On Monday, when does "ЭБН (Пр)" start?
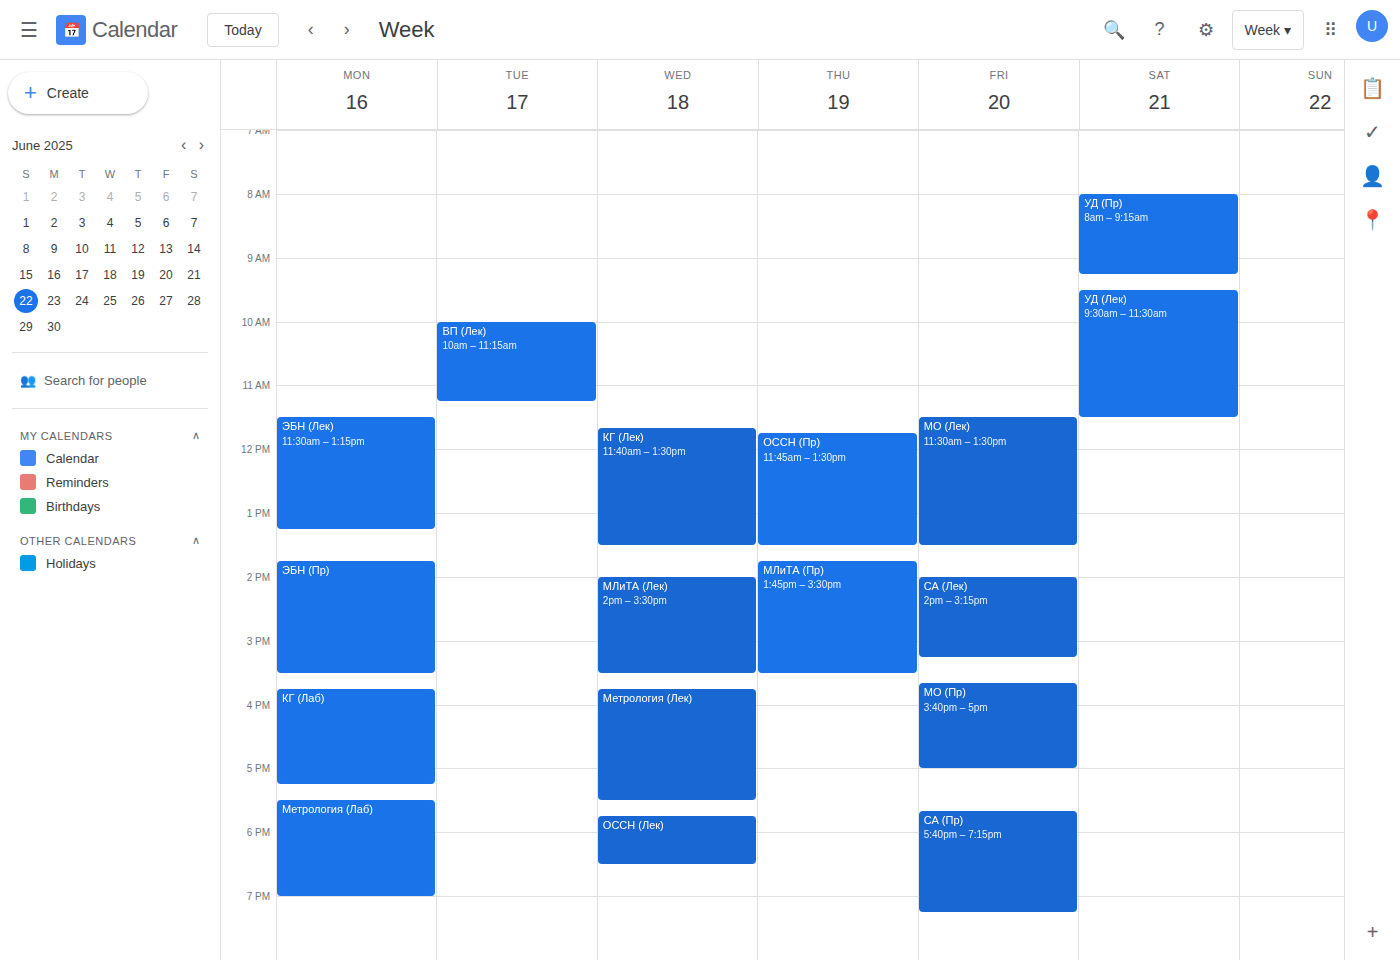
13:45